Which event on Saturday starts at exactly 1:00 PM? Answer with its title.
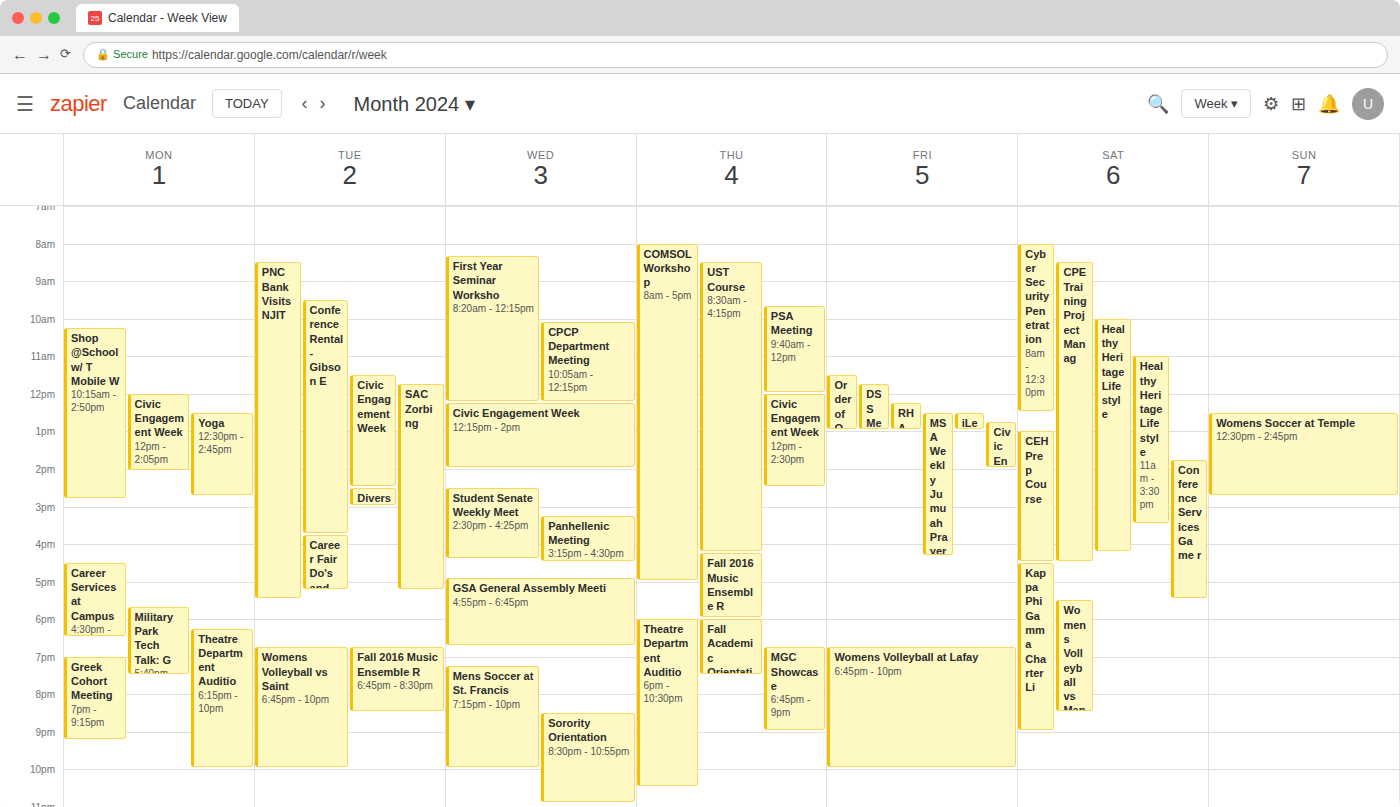
"CEH Prep Course"